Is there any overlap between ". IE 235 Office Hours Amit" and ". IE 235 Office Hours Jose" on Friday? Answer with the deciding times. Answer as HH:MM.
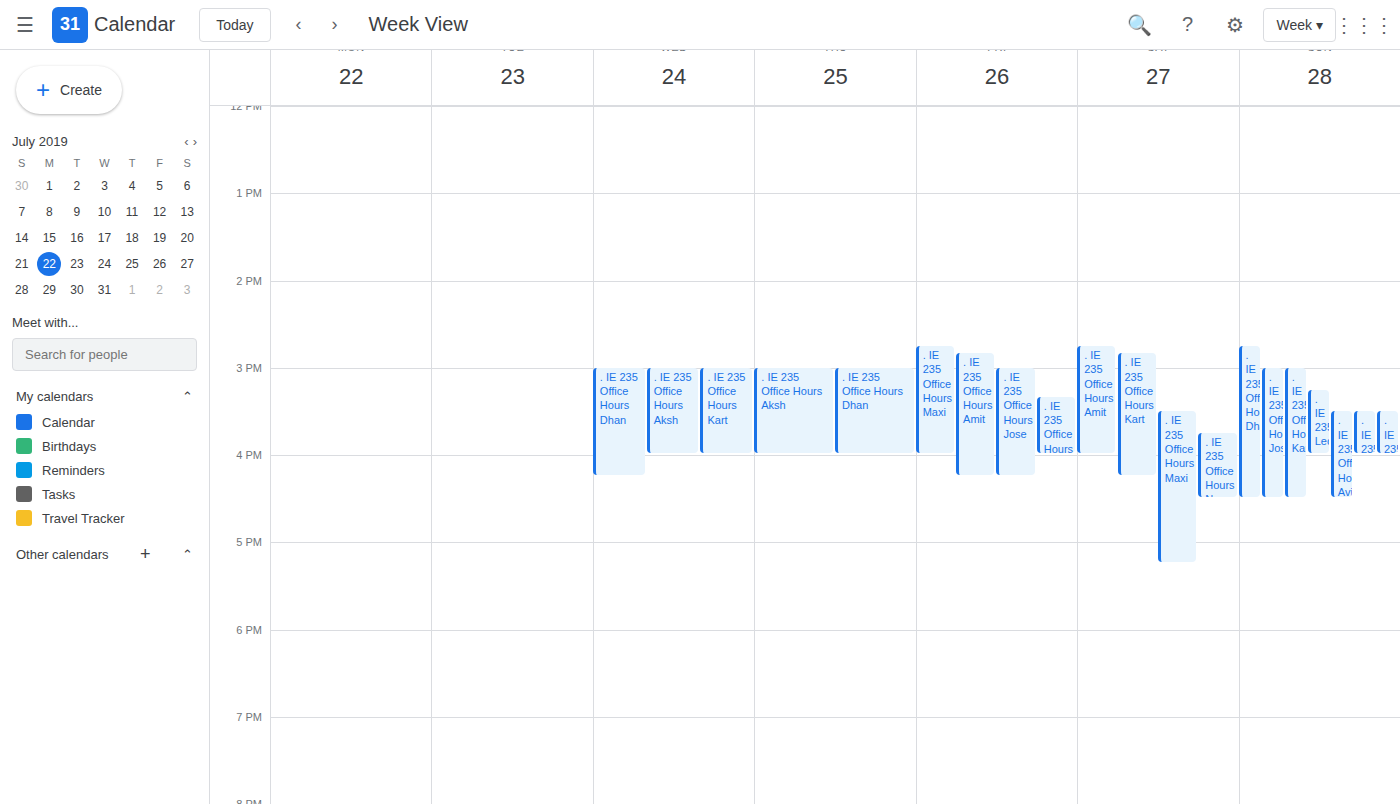
". IE 235 Office Hours Jose" starts at 15:00, before ". IE 235 Office Hours Amit" ends at 16:15 -- they overlap.